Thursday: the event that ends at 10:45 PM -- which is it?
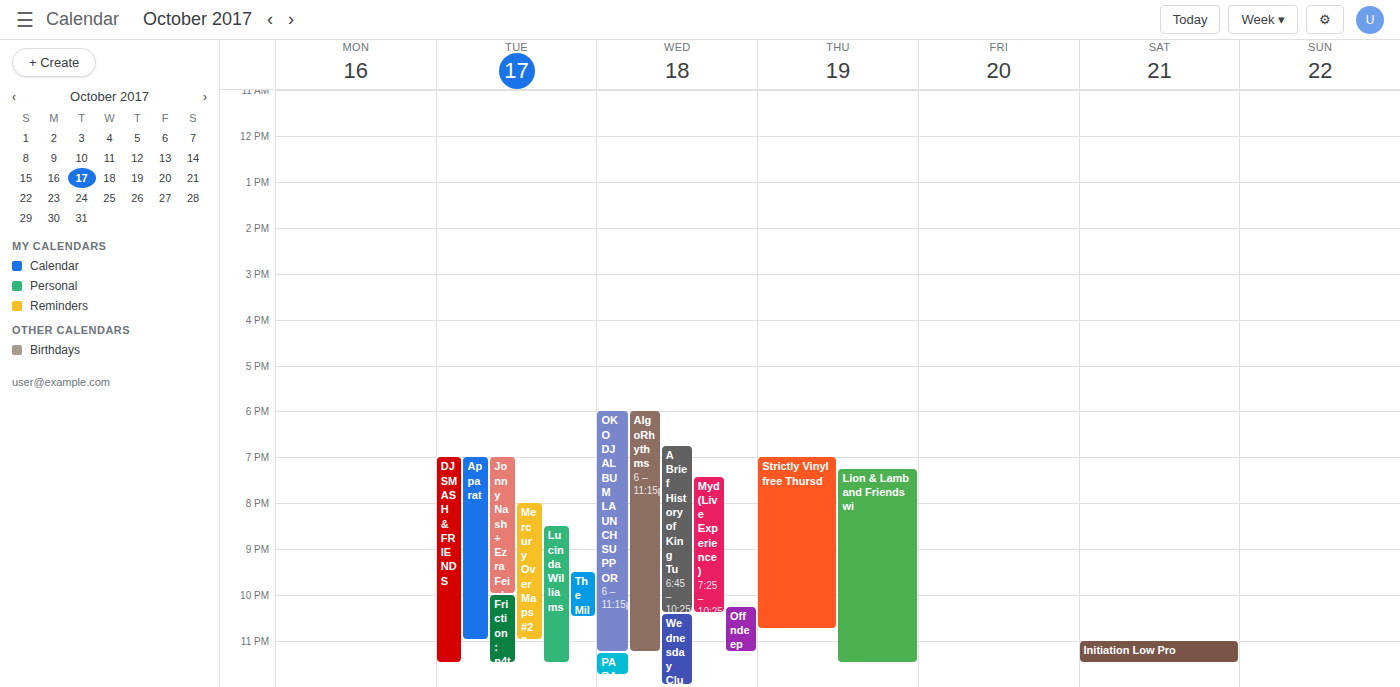
"Strictly Vinyl free Thursd"